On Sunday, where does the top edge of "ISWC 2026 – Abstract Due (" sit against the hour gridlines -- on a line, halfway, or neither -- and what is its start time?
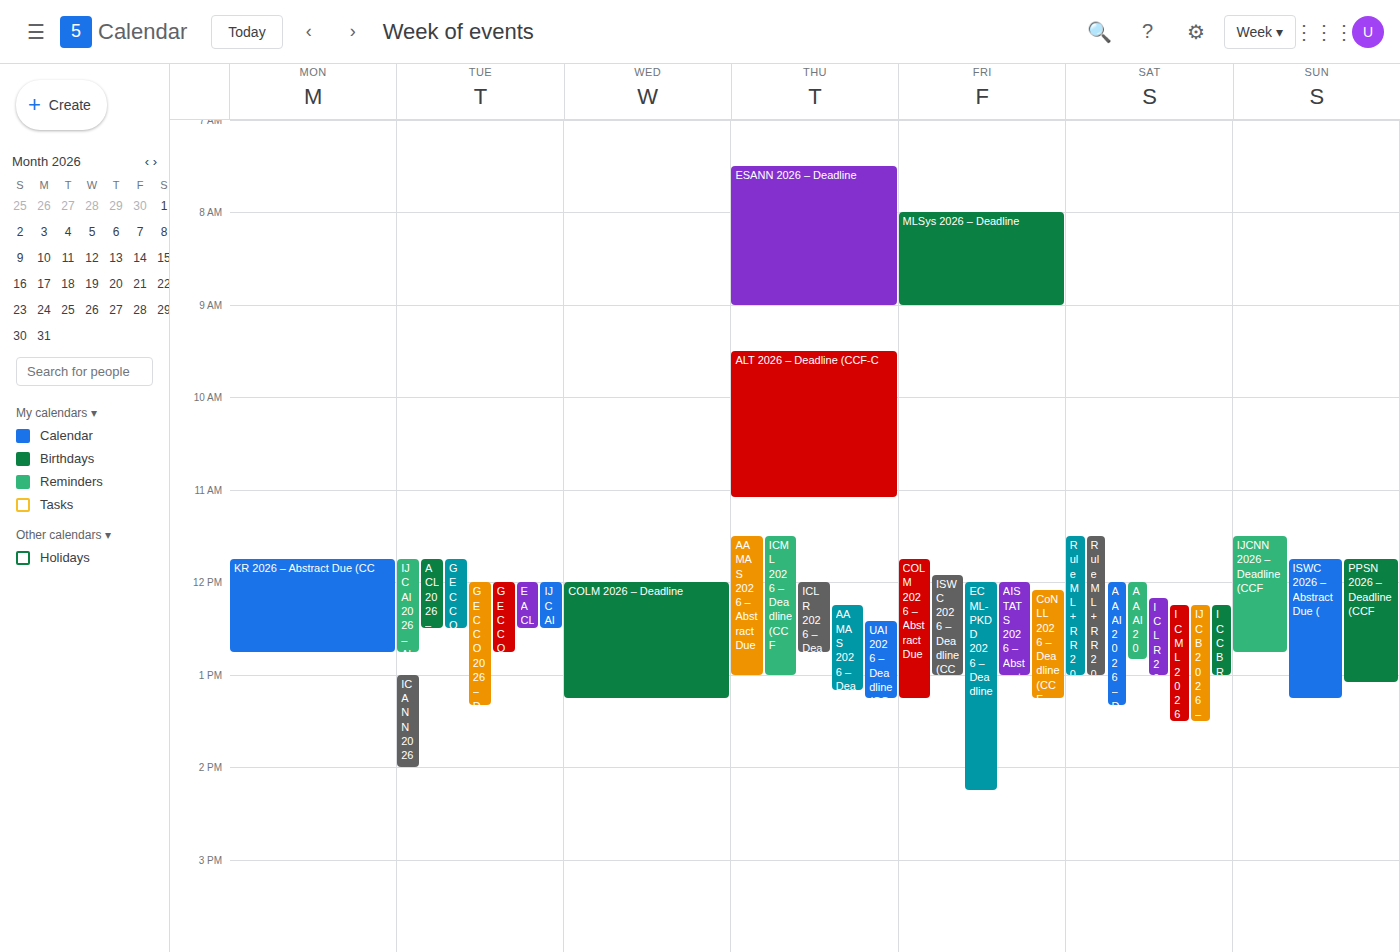
11:45 AM -- neither: three quarters of the way from the 11 AM line to the 12 PM line.